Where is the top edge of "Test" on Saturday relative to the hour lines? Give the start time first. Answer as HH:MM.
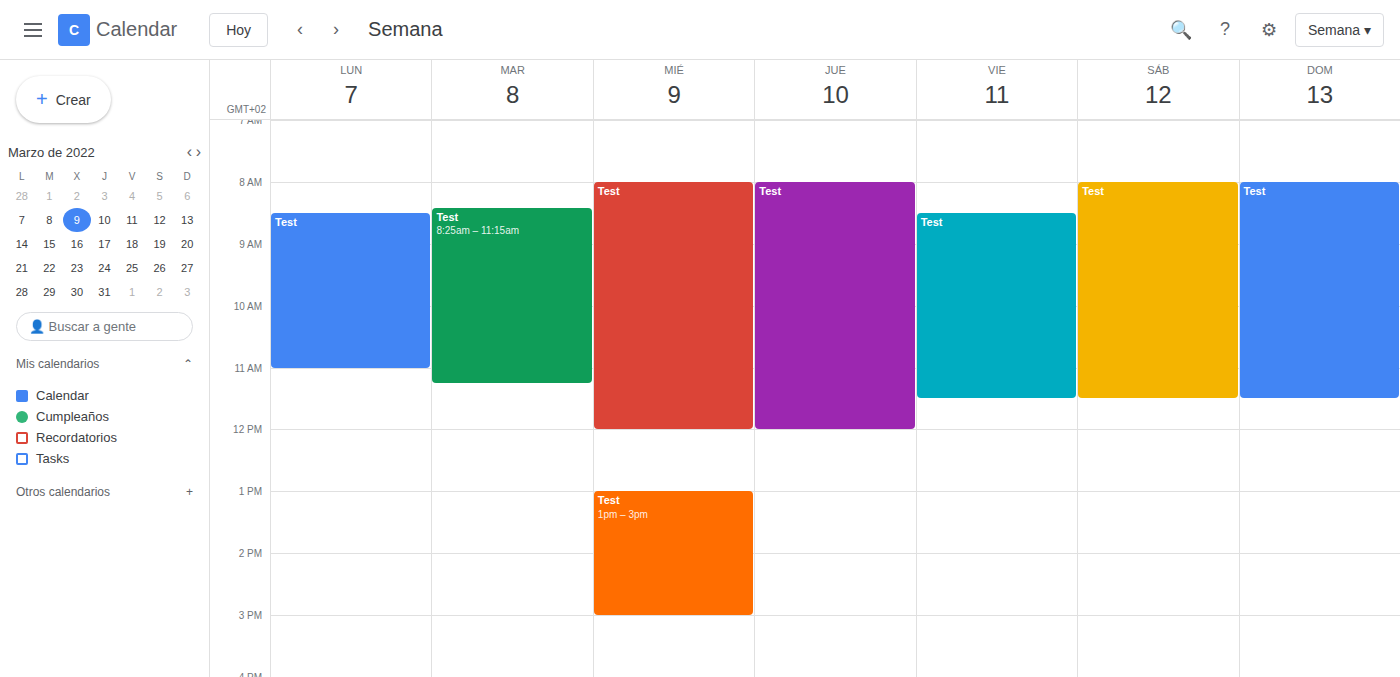
08:00 -- exactly on the 08:00 line.